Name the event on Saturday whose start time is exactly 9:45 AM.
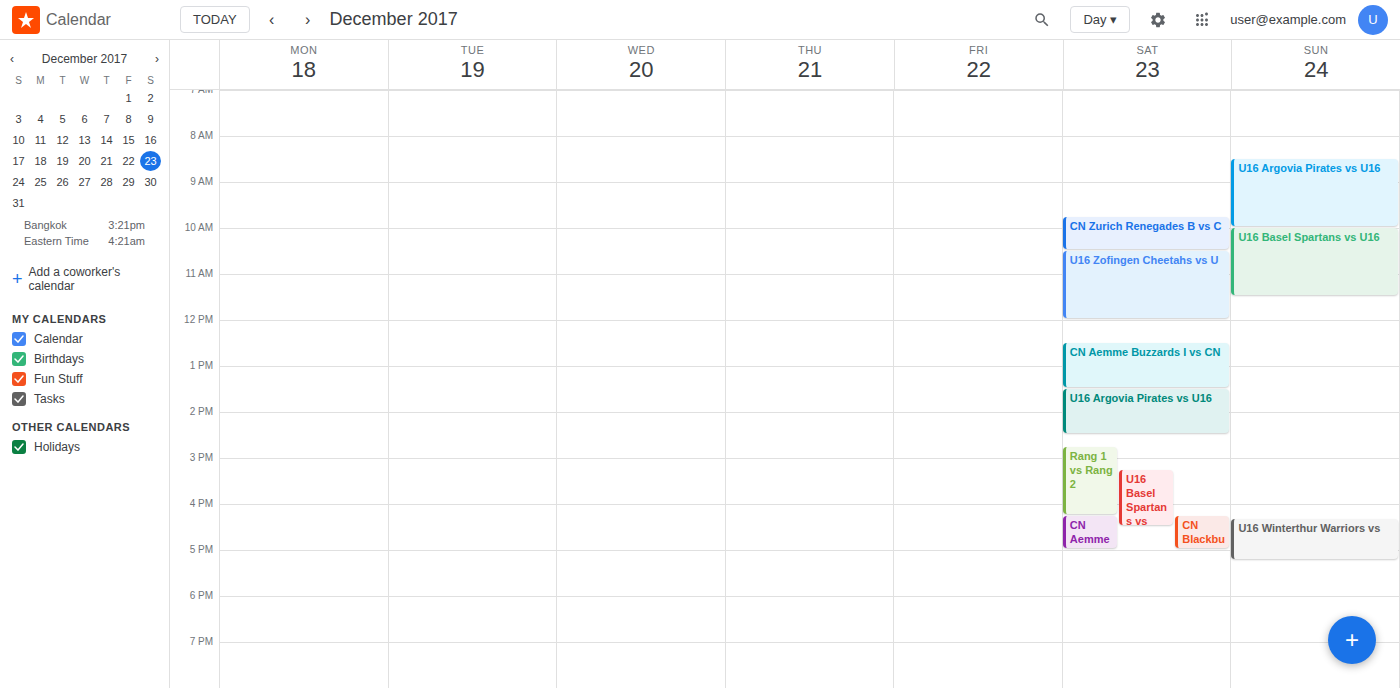
"CN Zurich Renegades B vs C"